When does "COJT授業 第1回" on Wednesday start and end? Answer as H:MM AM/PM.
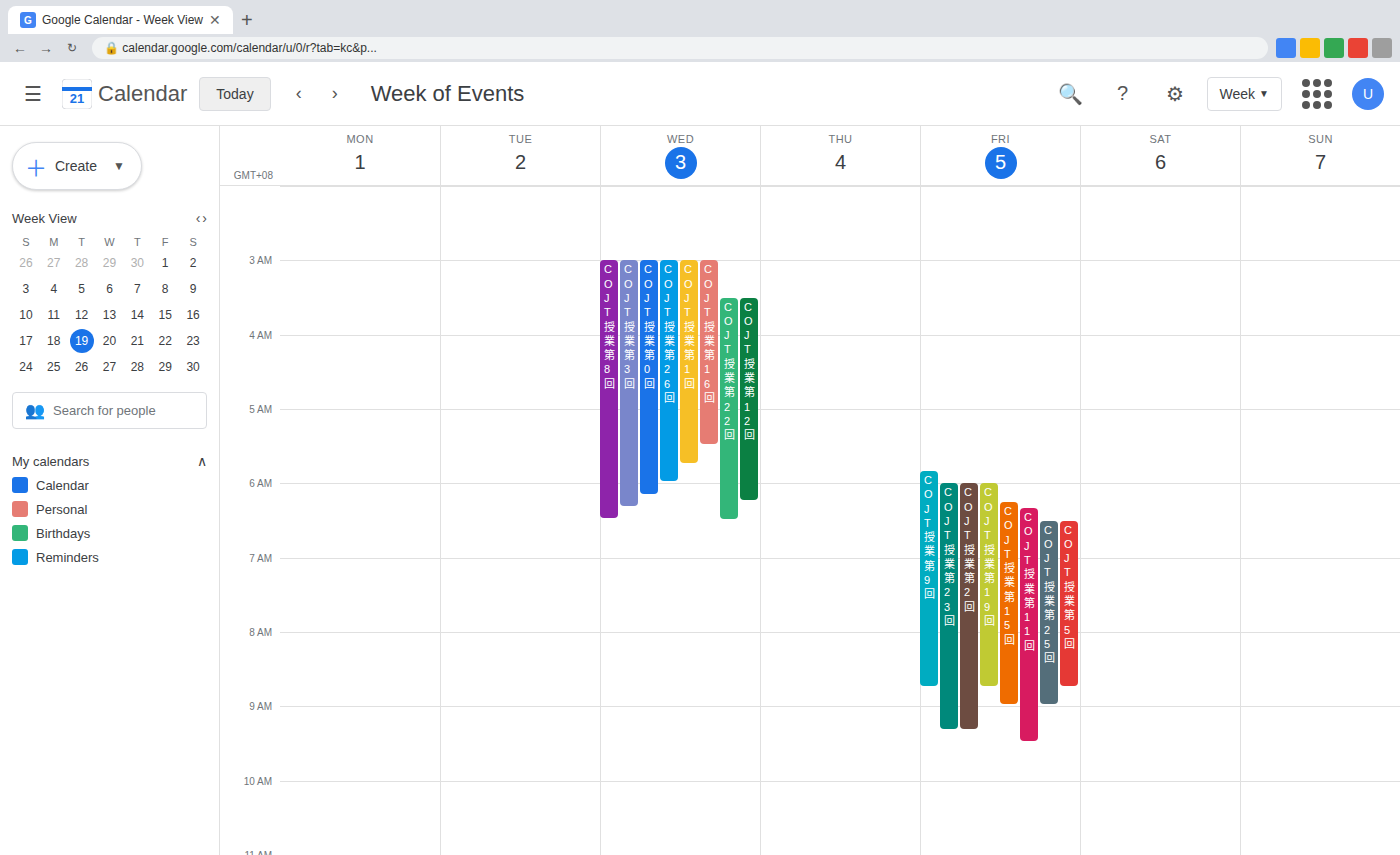
3:00 AM to 5:45 AM